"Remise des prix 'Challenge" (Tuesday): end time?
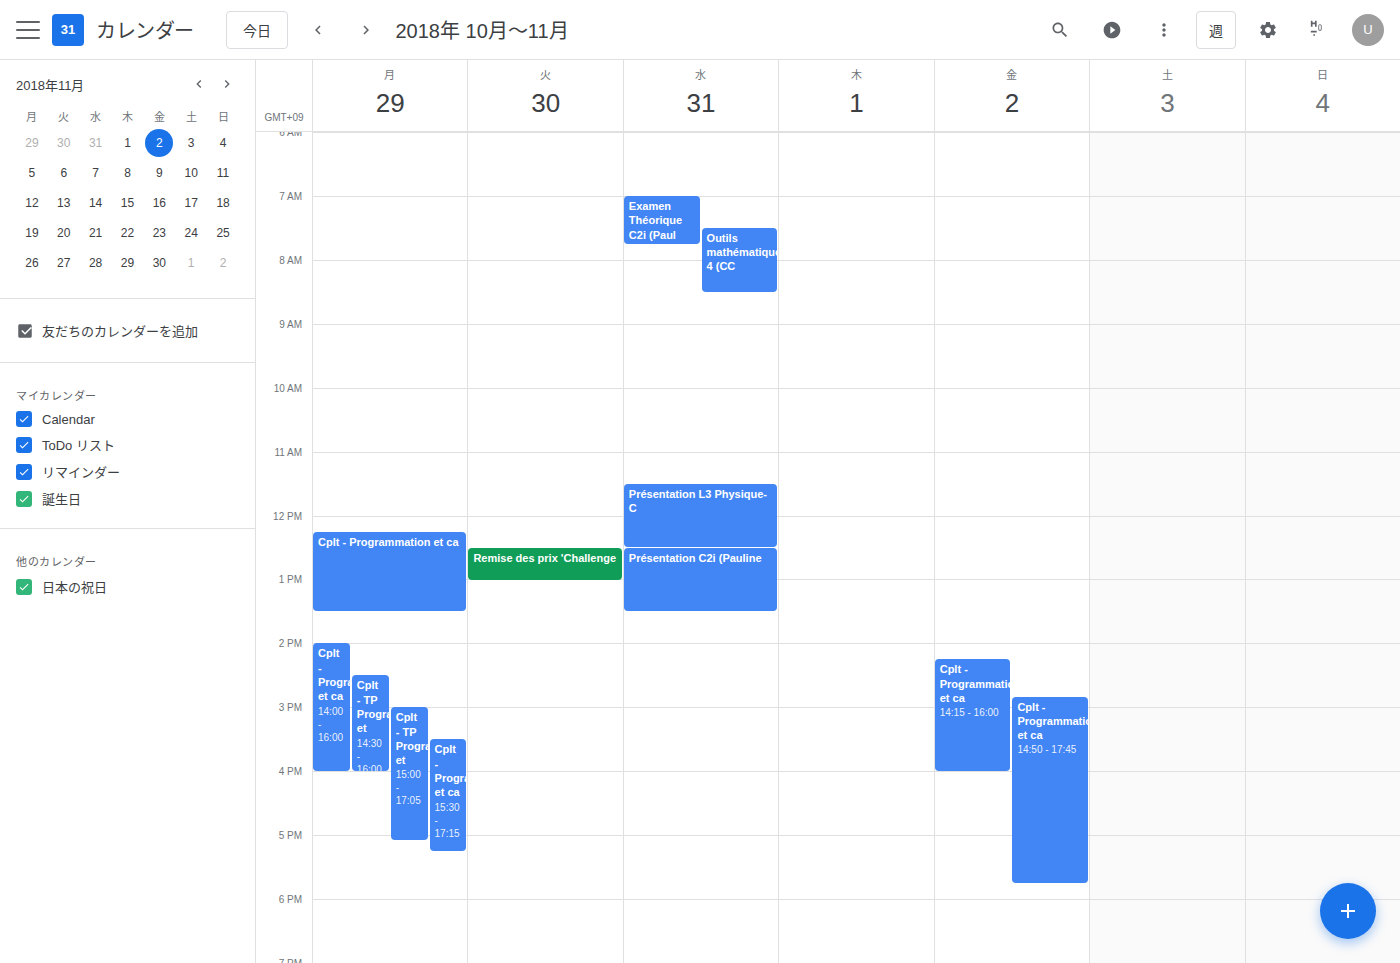
1:00 PM